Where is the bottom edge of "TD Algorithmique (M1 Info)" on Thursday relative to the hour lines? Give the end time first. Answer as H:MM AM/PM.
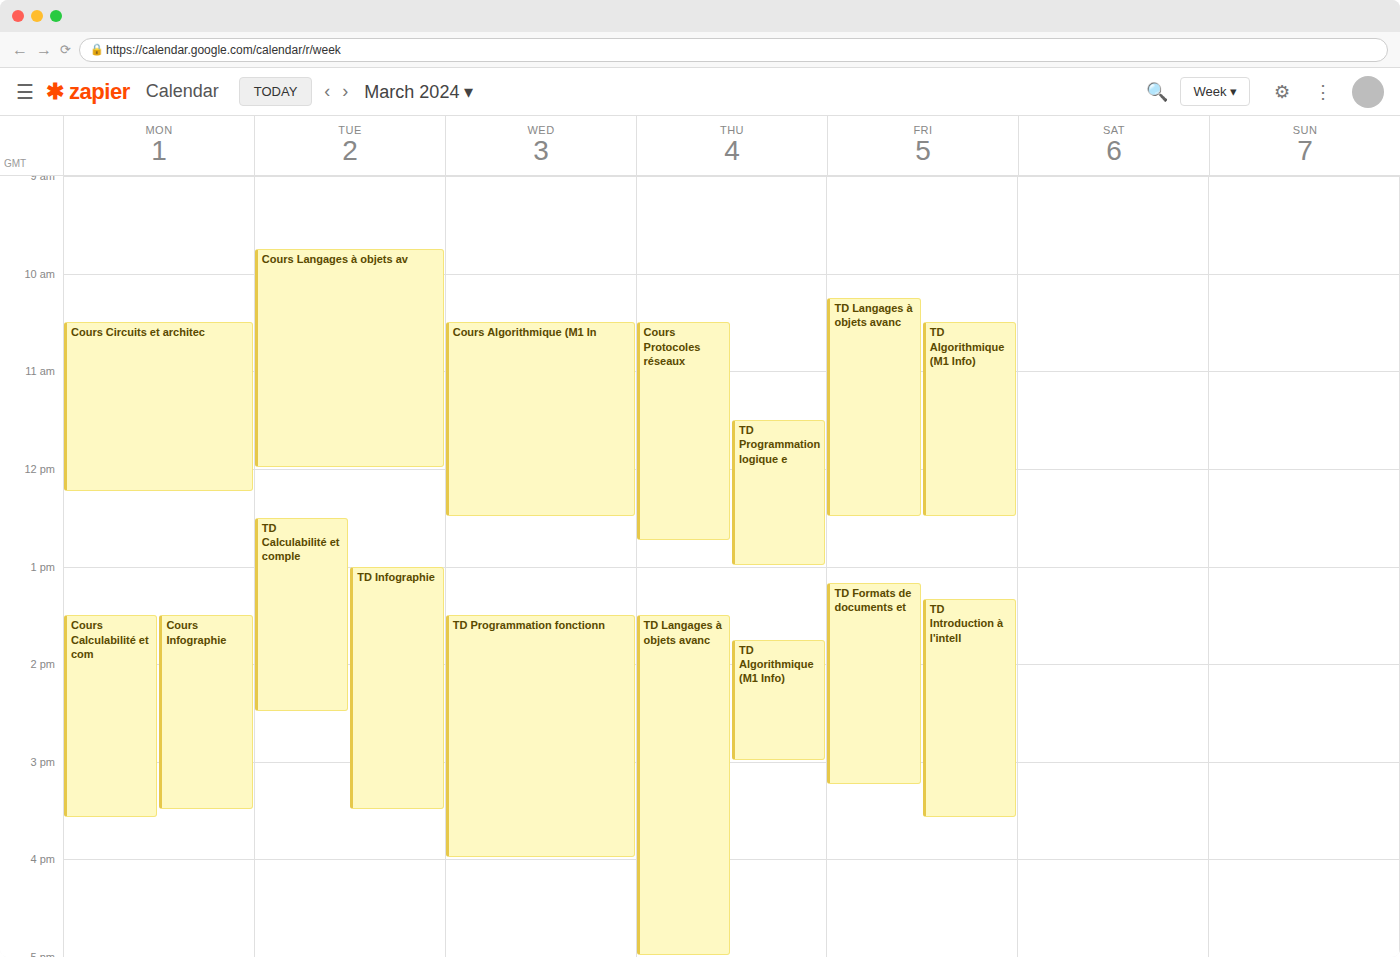
3:00 PM -- exactly on the 3 PM line.